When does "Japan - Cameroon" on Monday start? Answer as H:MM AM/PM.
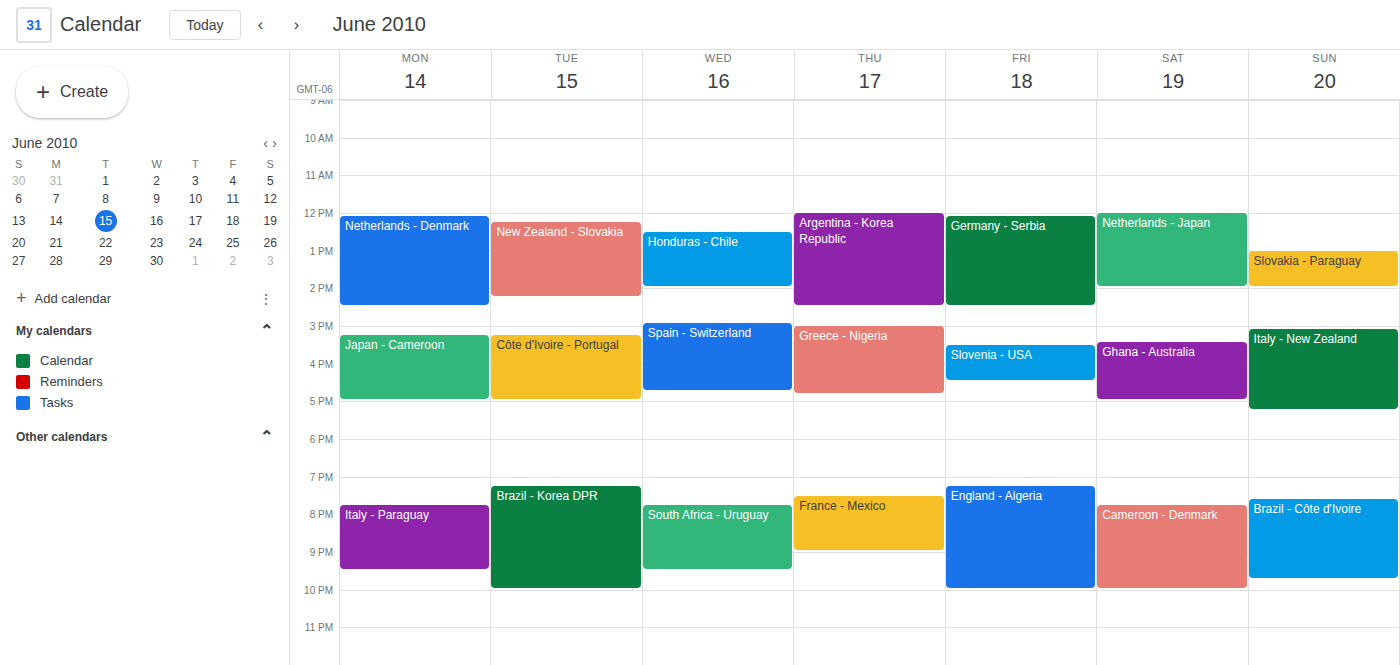
3:15 PM